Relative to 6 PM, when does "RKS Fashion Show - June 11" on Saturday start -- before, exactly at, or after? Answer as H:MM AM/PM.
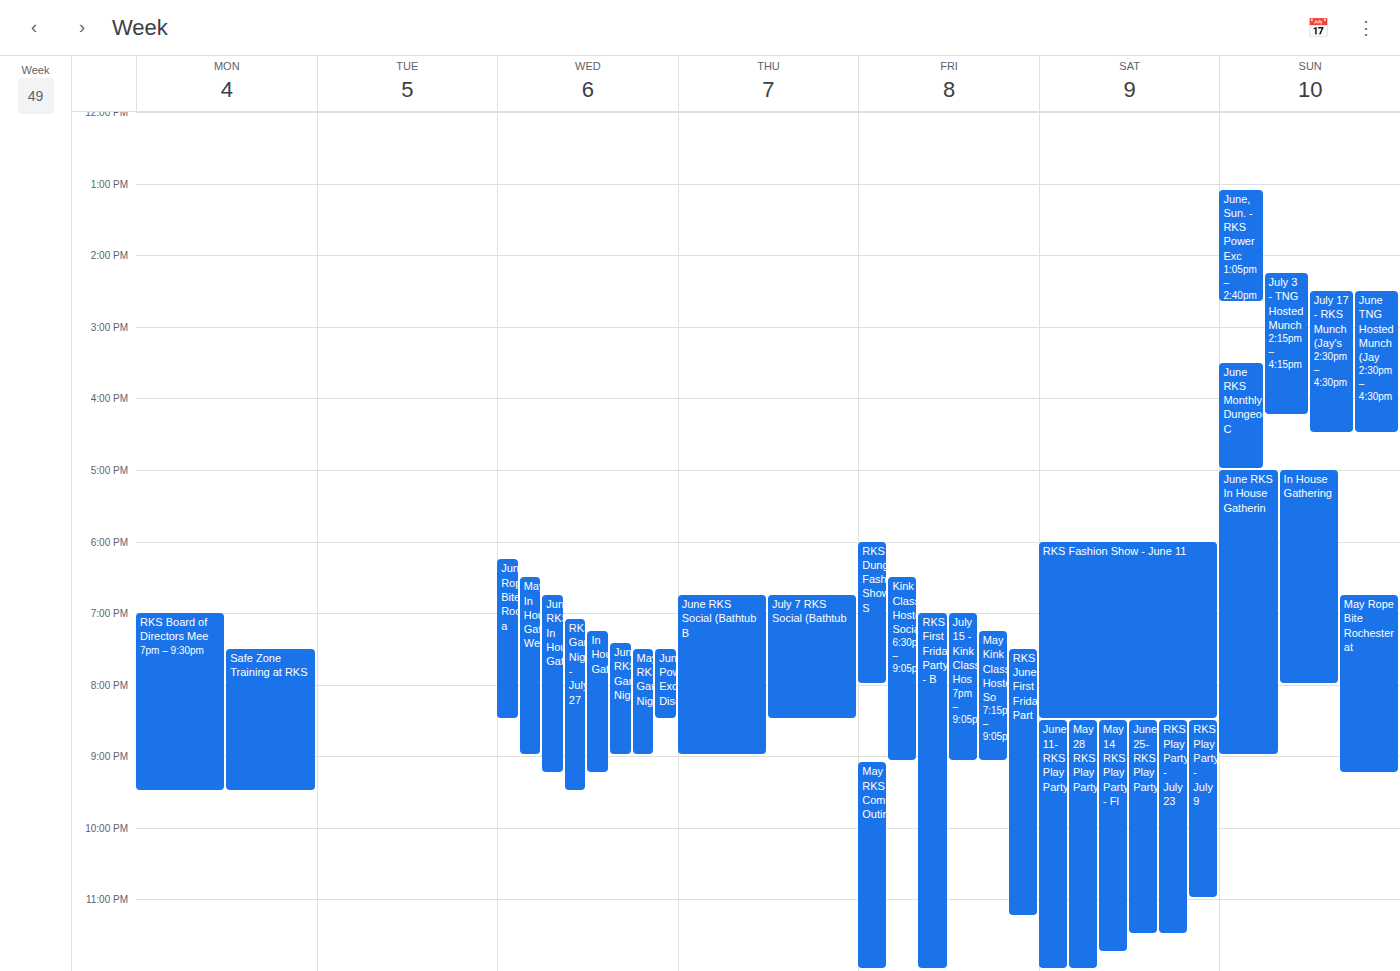
6:00 PM -- exactly at 6 PM, on the 6 PM line.